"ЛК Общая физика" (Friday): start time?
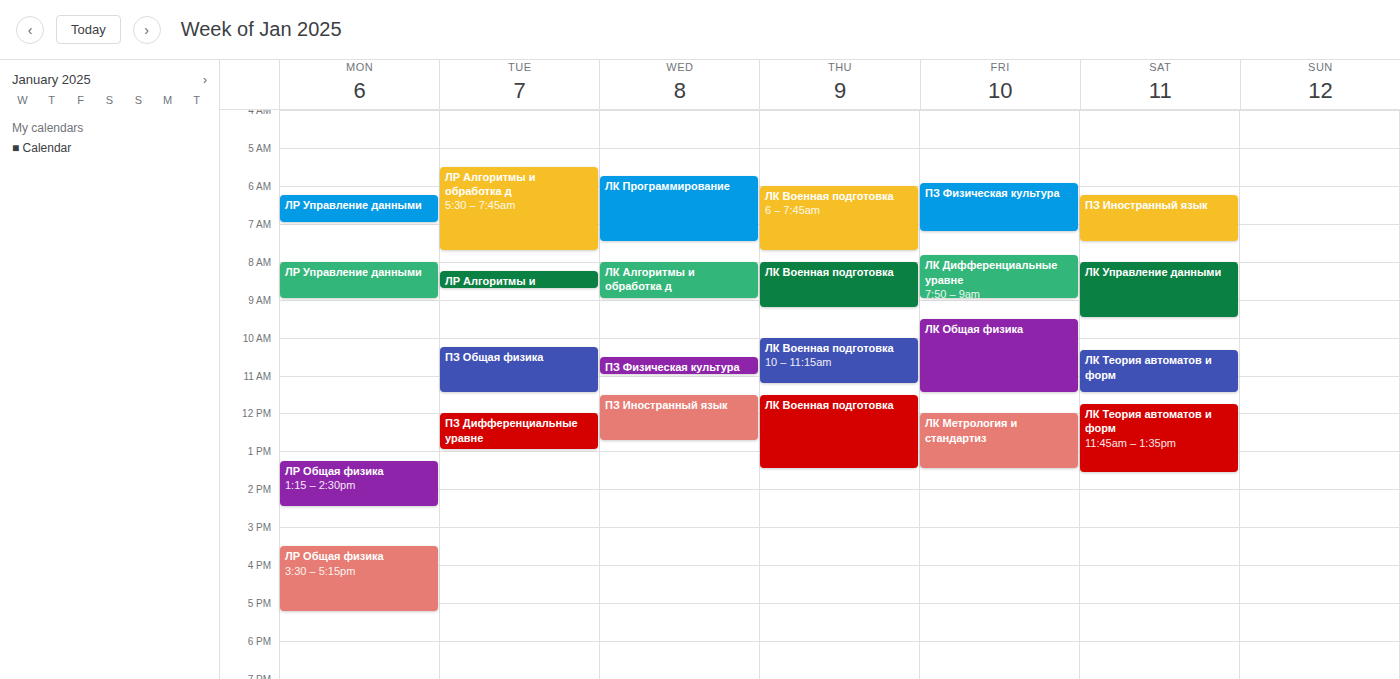
9:30 AM